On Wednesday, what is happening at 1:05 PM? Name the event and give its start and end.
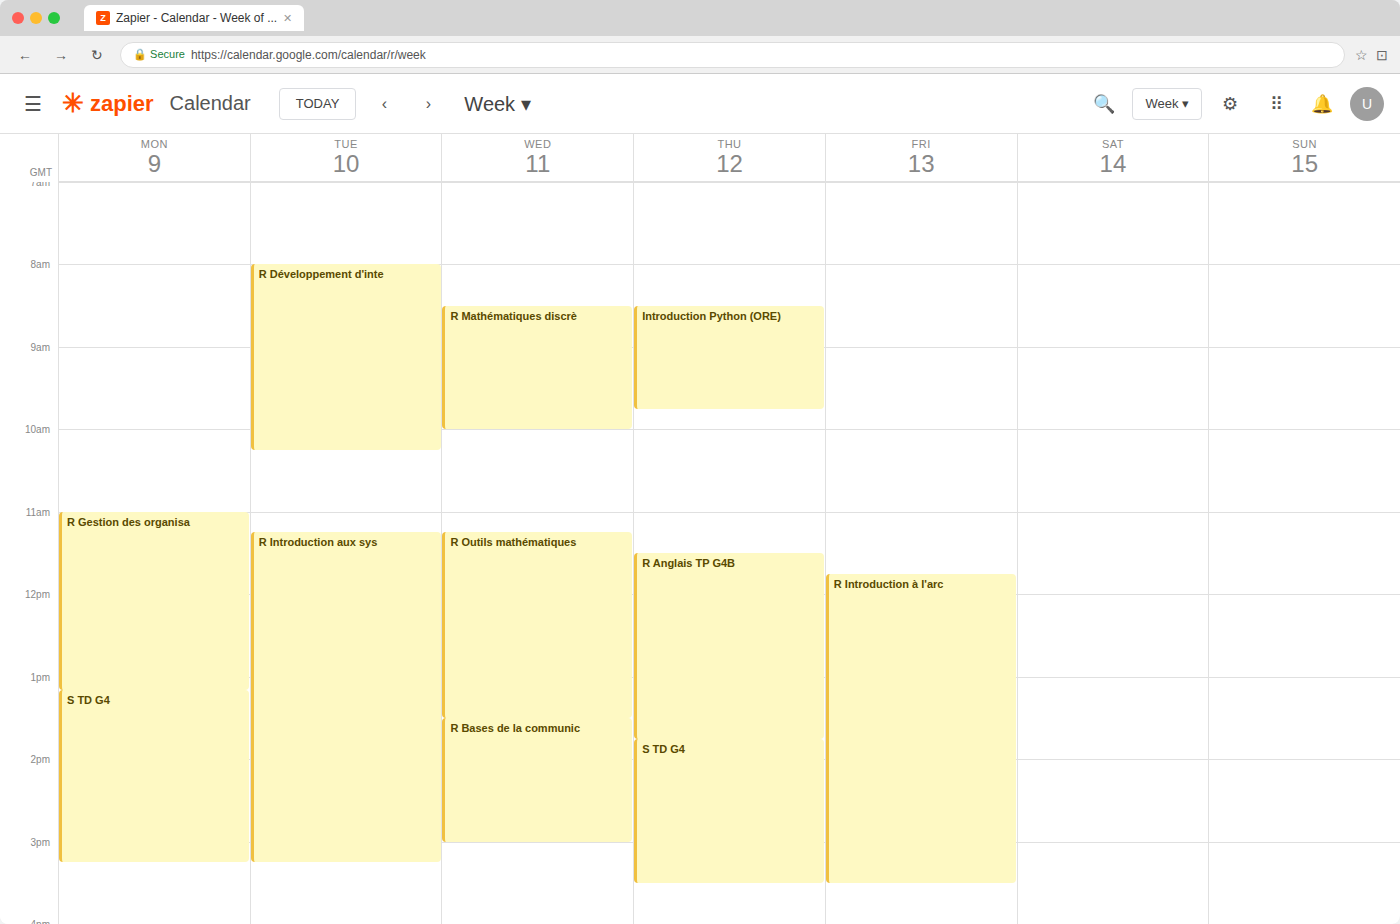
"R Outils mathématiques", 11:15 AM to 1:30 PM